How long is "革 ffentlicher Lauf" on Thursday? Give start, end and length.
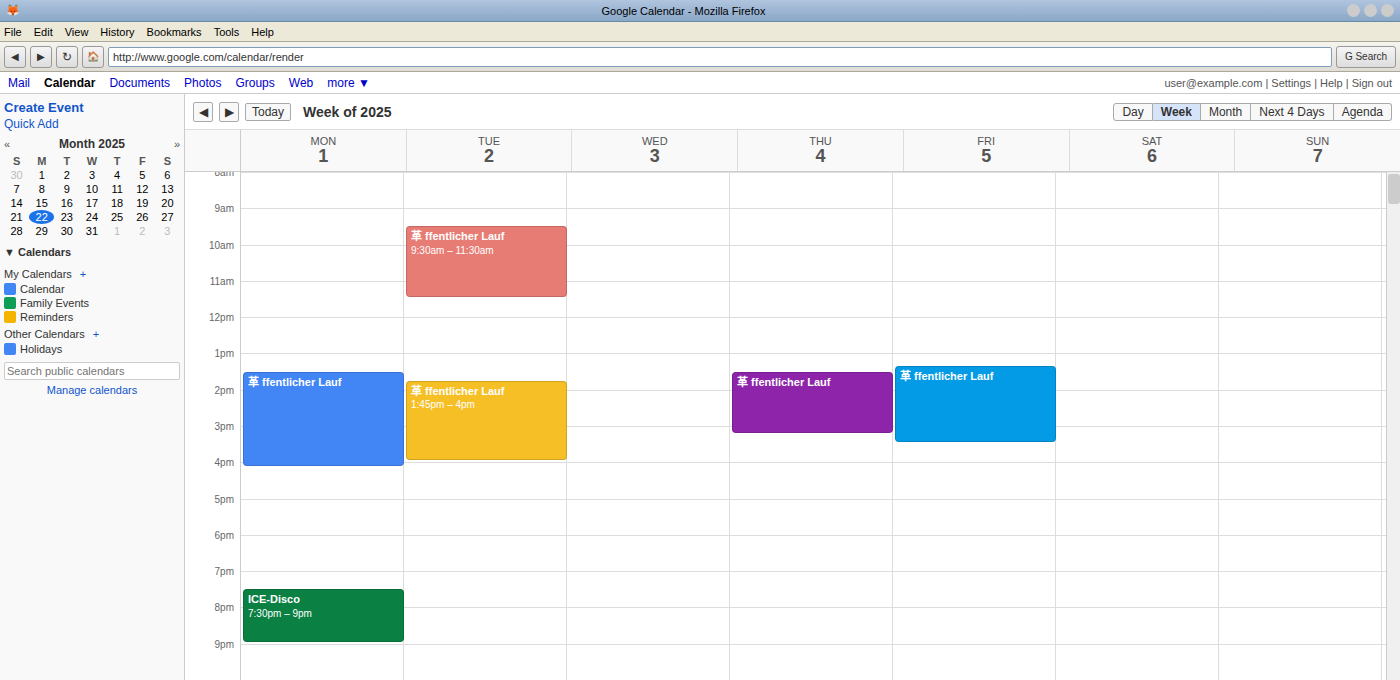
1:30 PM to 3:15 PM, 1 hour 45 minutes